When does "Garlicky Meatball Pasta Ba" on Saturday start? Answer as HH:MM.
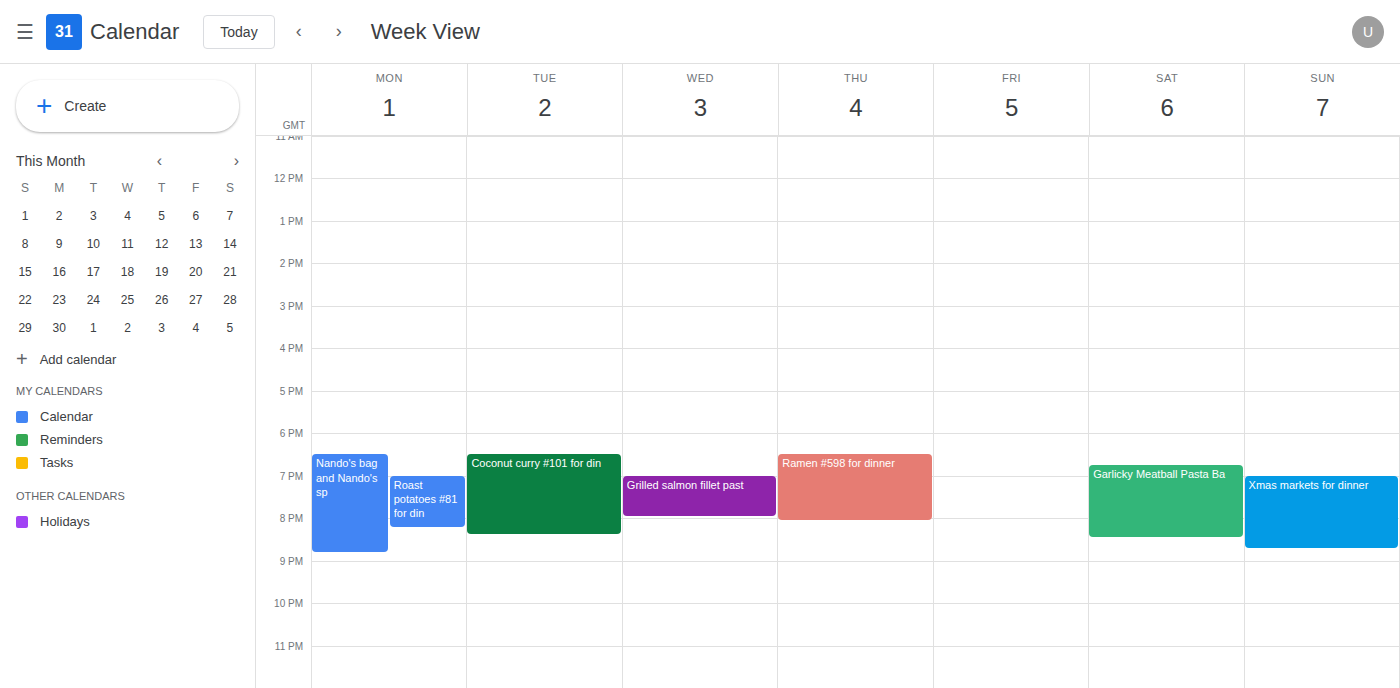
18:45